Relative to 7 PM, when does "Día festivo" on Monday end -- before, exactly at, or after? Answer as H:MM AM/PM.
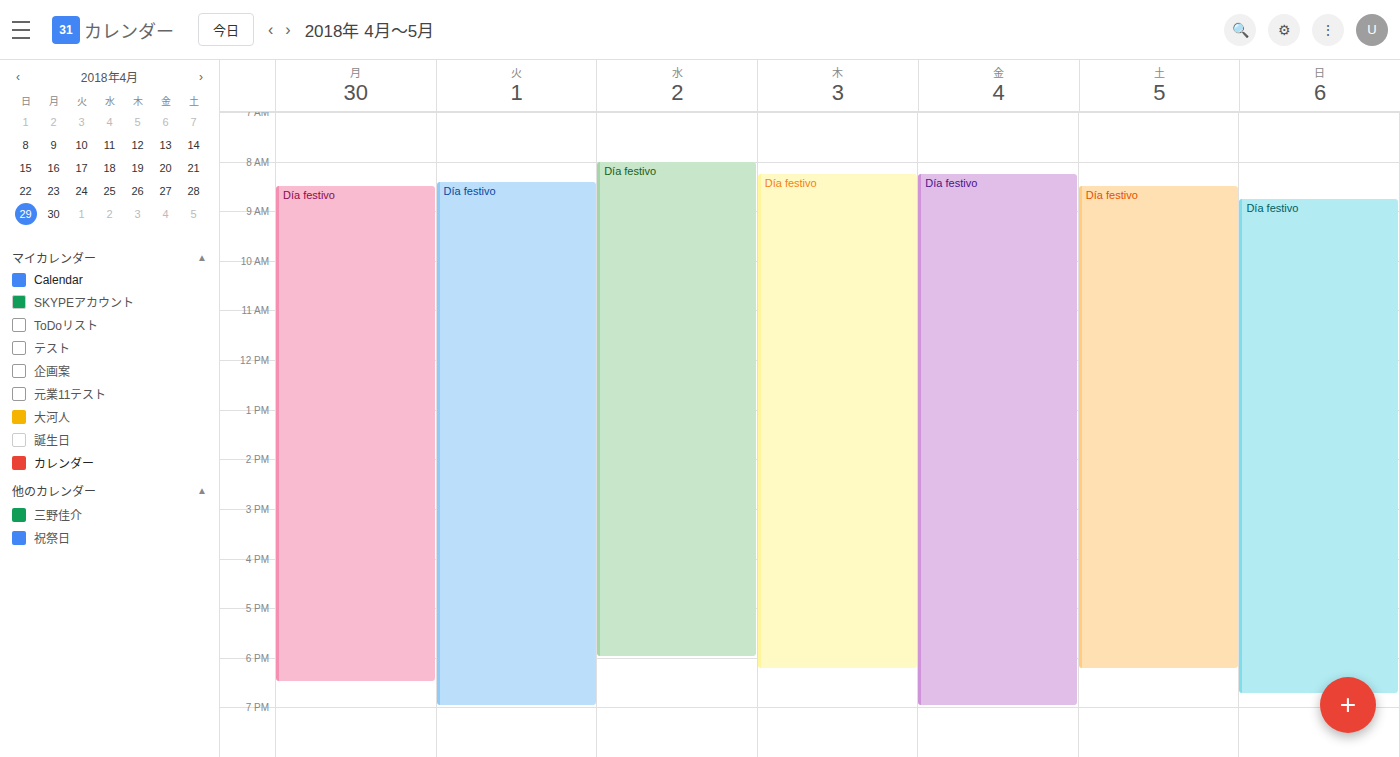
6:30 PM -- before 7 PM, 30 minutes above the 7 PM line.